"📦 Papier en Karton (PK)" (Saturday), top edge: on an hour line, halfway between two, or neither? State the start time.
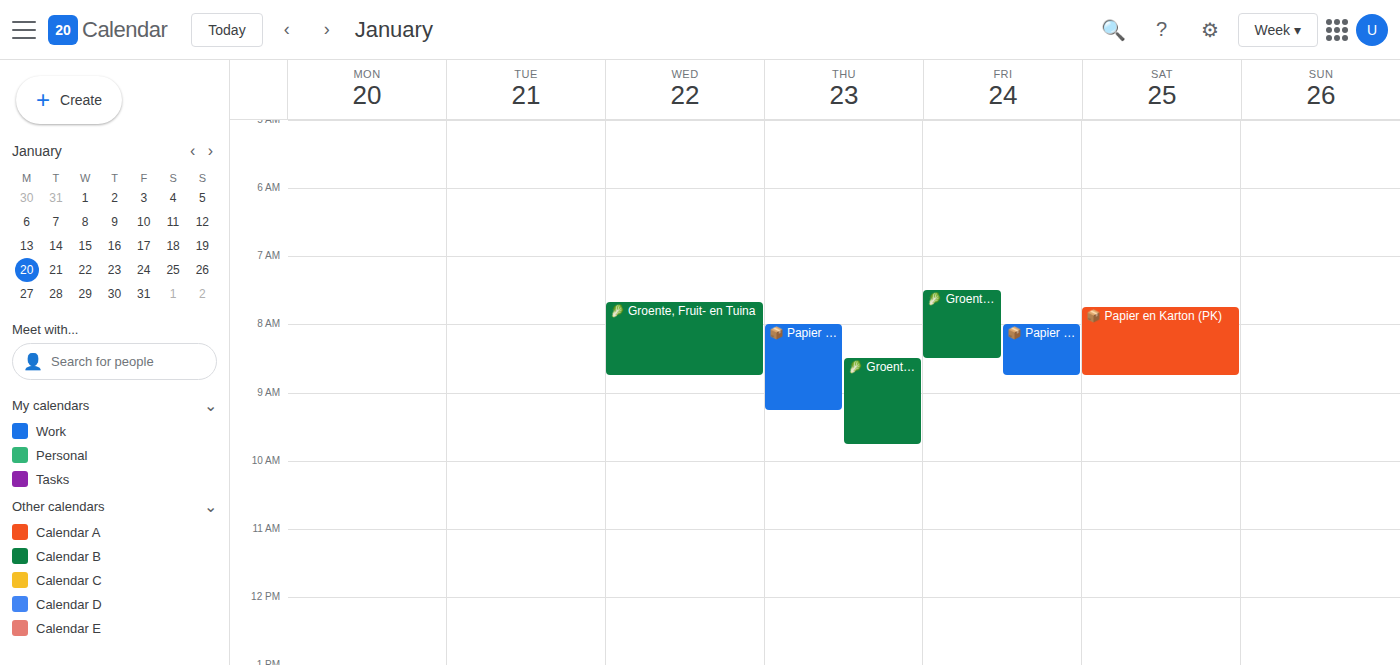
07:45 -- neither: three quarters of the way from the 07:00 line to the 08:00 line.